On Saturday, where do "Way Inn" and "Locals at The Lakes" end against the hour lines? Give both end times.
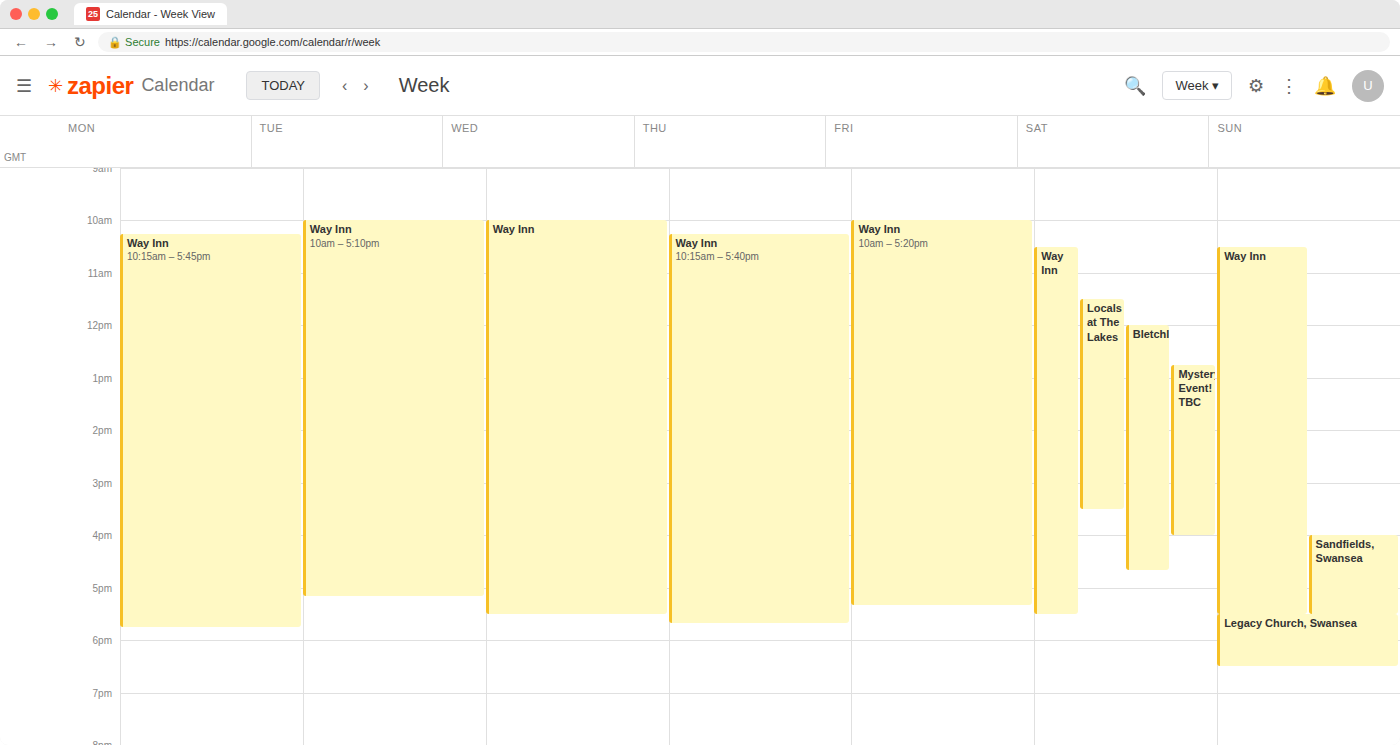
"Way Inn": 5:30 PM, halfway between the 5 PM and 6 PM lines. "Locals at The Lakes": 3:30 PM, halfway between the 3 PM and 4 PM lines.